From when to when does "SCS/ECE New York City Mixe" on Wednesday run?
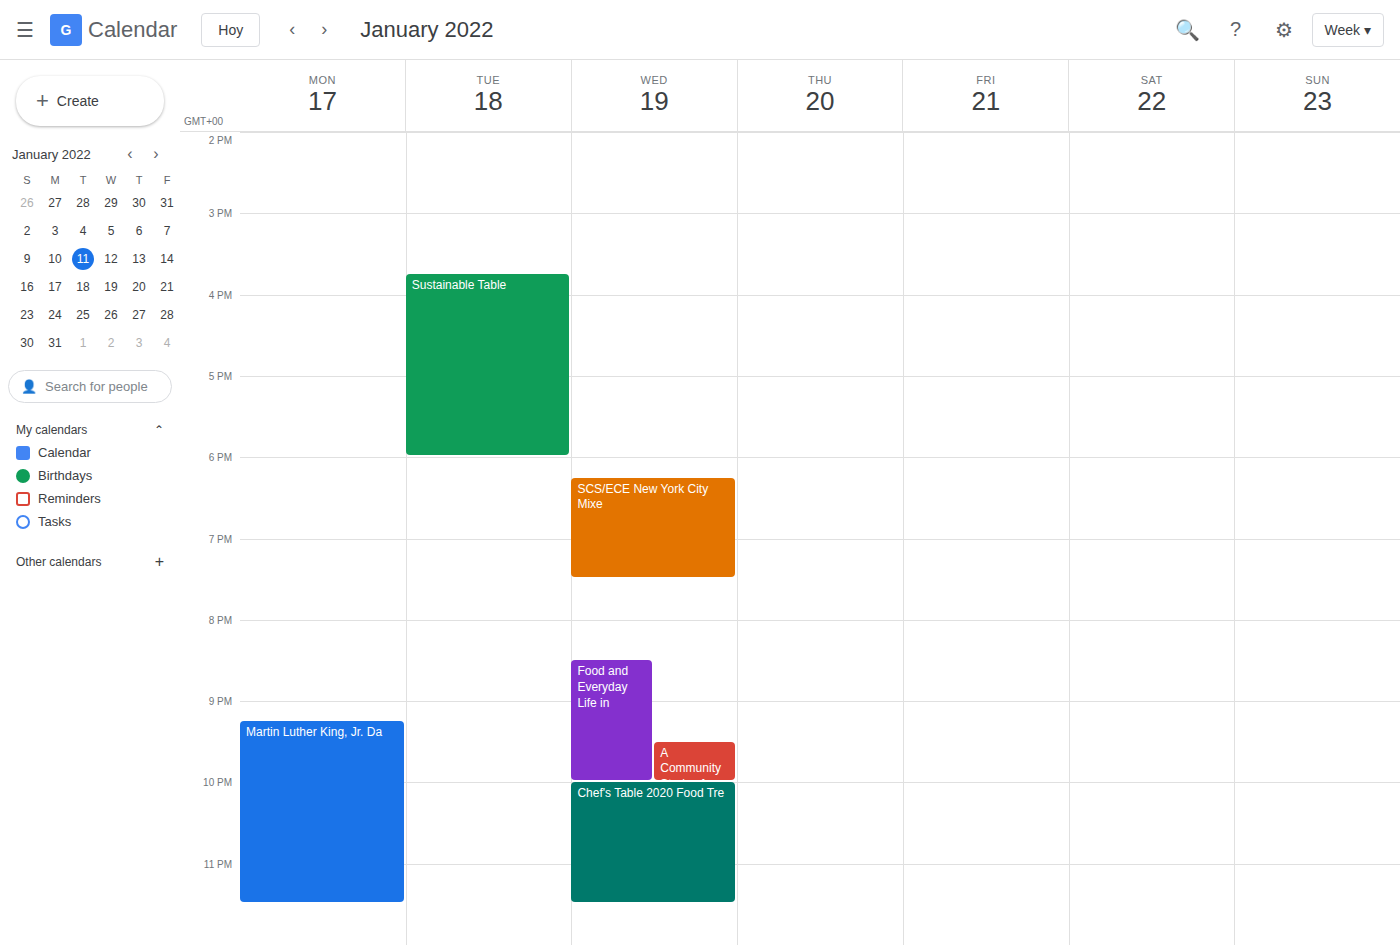
6:15 PM to 7:30 PM